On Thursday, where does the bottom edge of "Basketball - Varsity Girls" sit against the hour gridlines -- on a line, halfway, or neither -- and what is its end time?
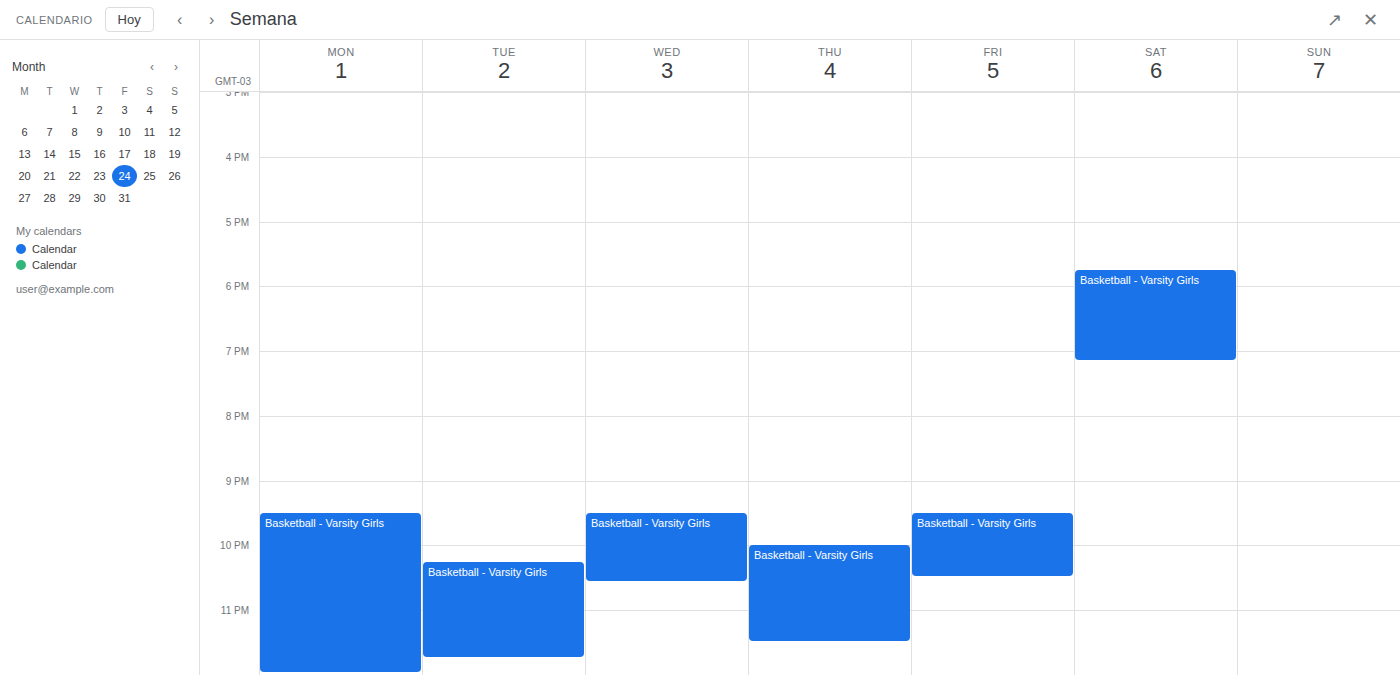
23:30 -- halfway between the 23:00 and 24:00 lines.